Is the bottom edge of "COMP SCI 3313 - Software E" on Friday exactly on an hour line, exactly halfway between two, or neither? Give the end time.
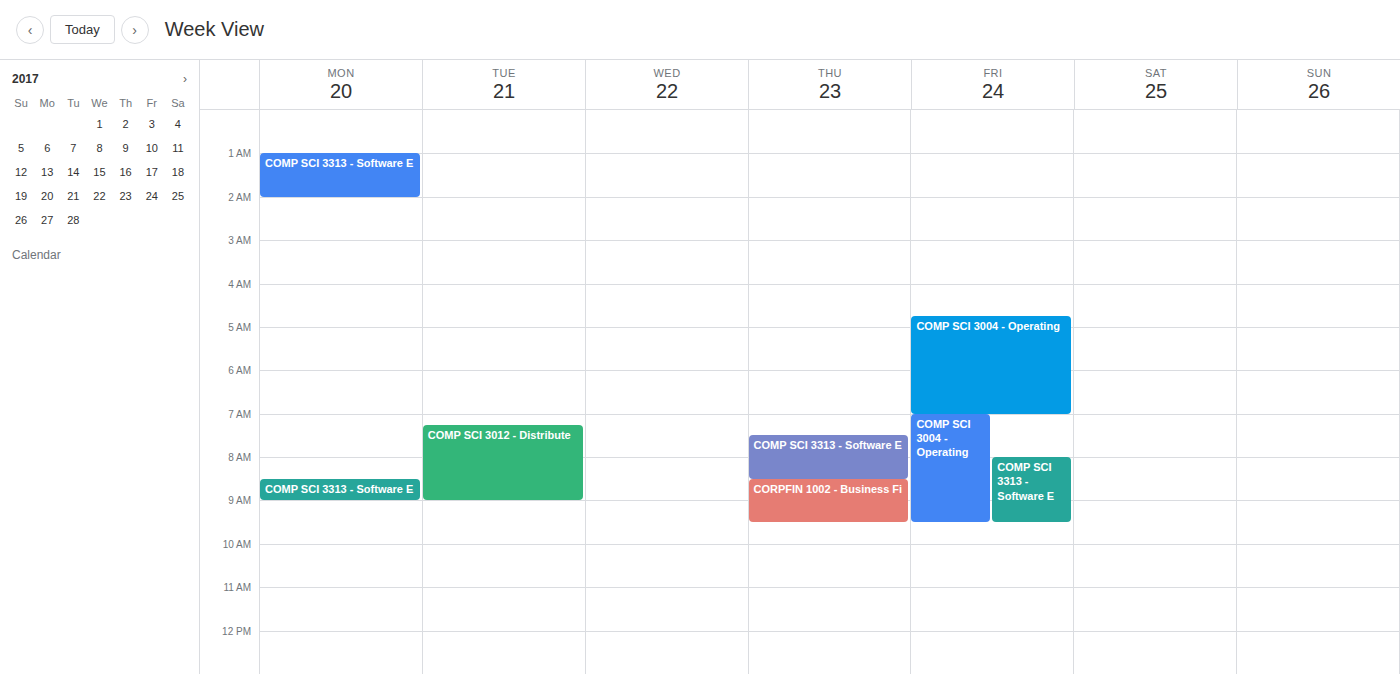
9:30 AM -- halfway between the 9 AM and 10 AM lines.